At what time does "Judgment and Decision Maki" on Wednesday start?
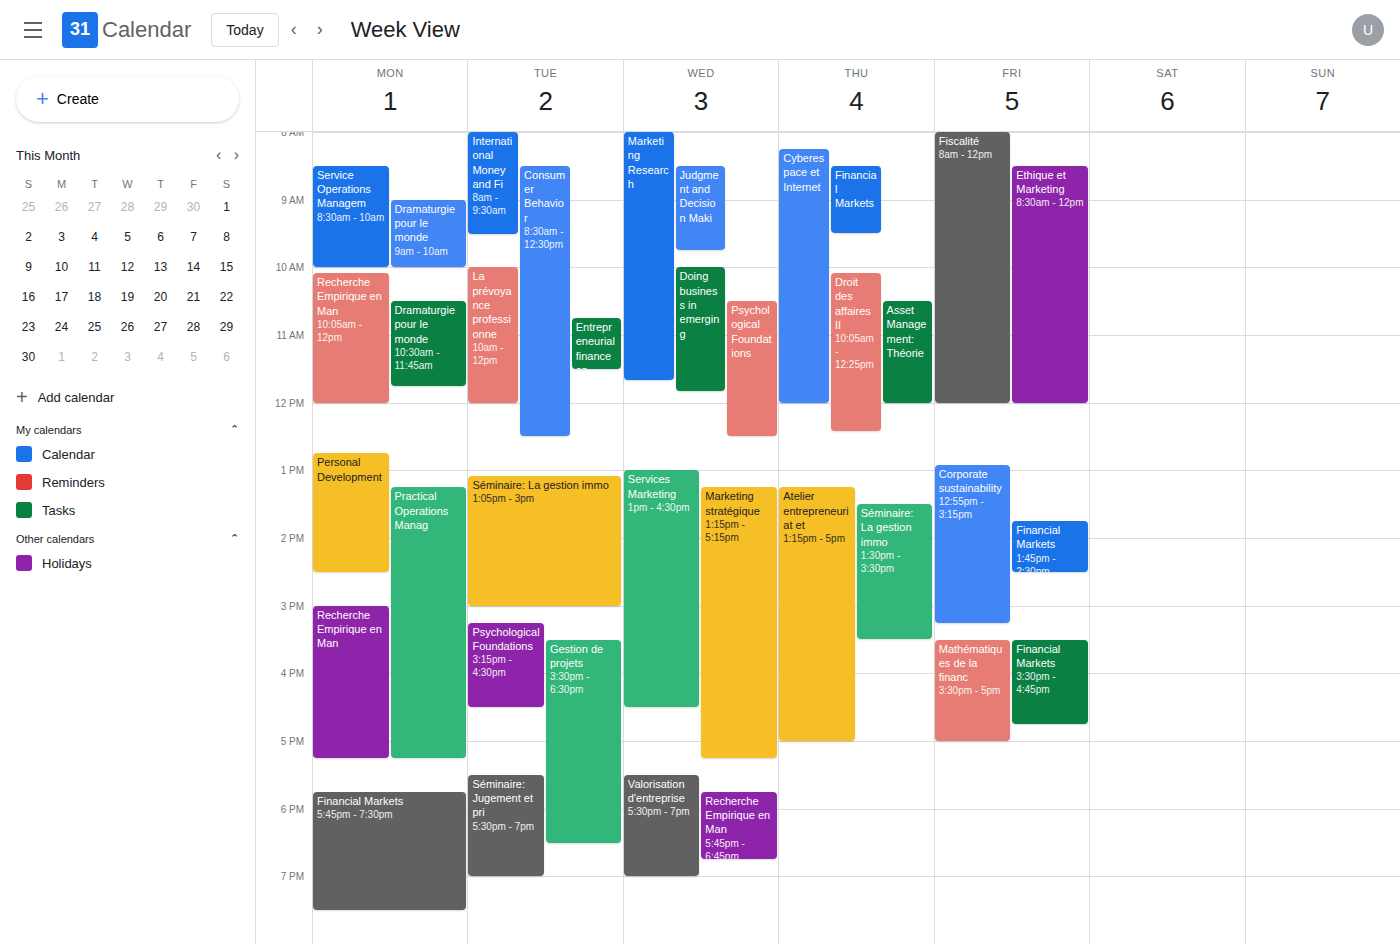
8:30 AM